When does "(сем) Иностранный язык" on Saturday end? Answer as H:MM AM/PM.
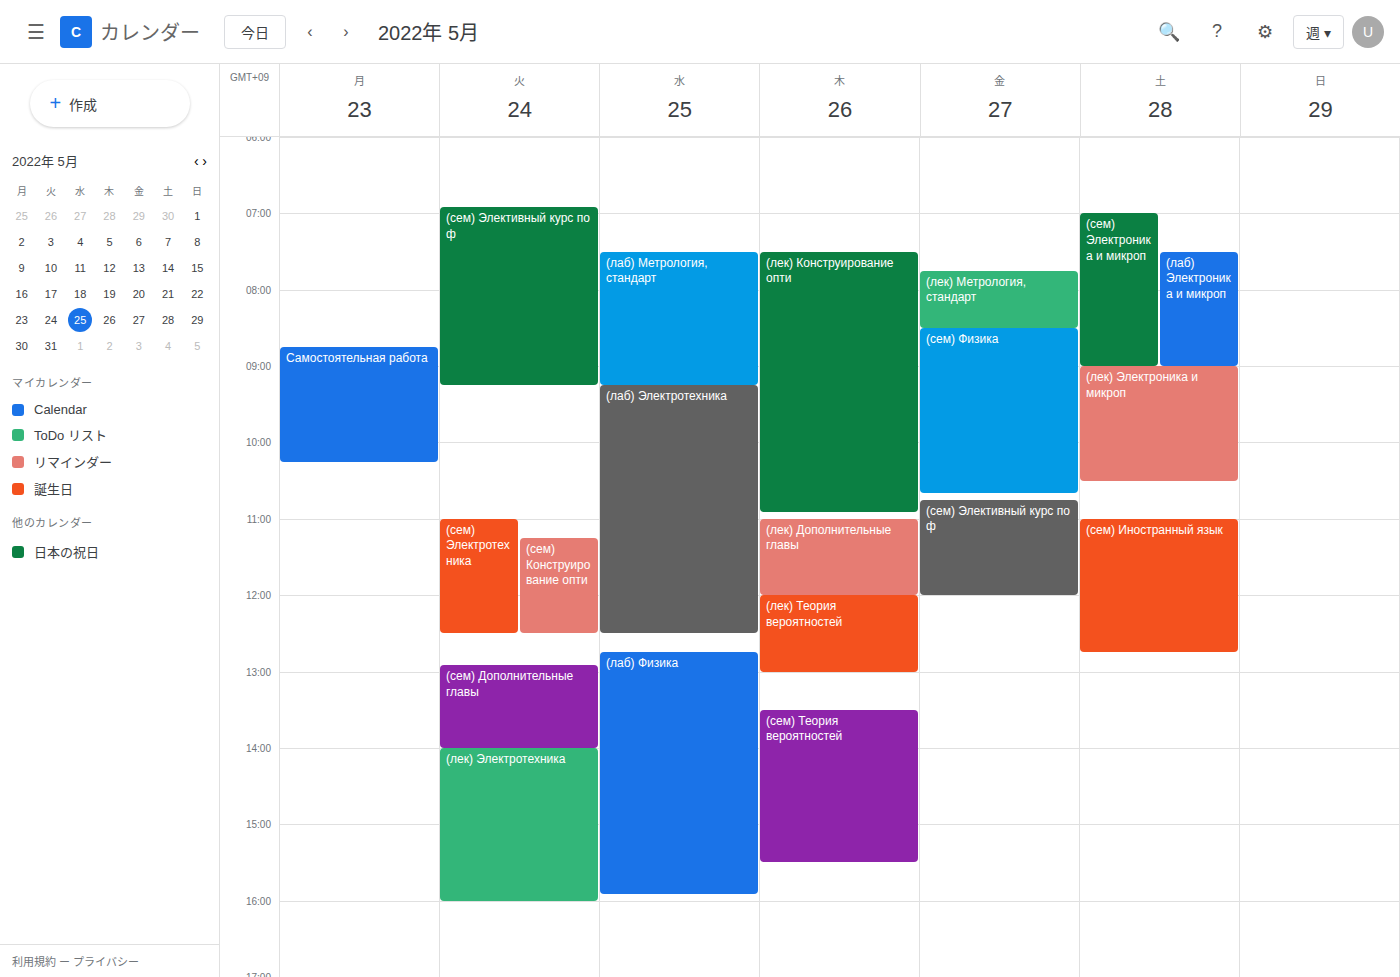
12:45 PM